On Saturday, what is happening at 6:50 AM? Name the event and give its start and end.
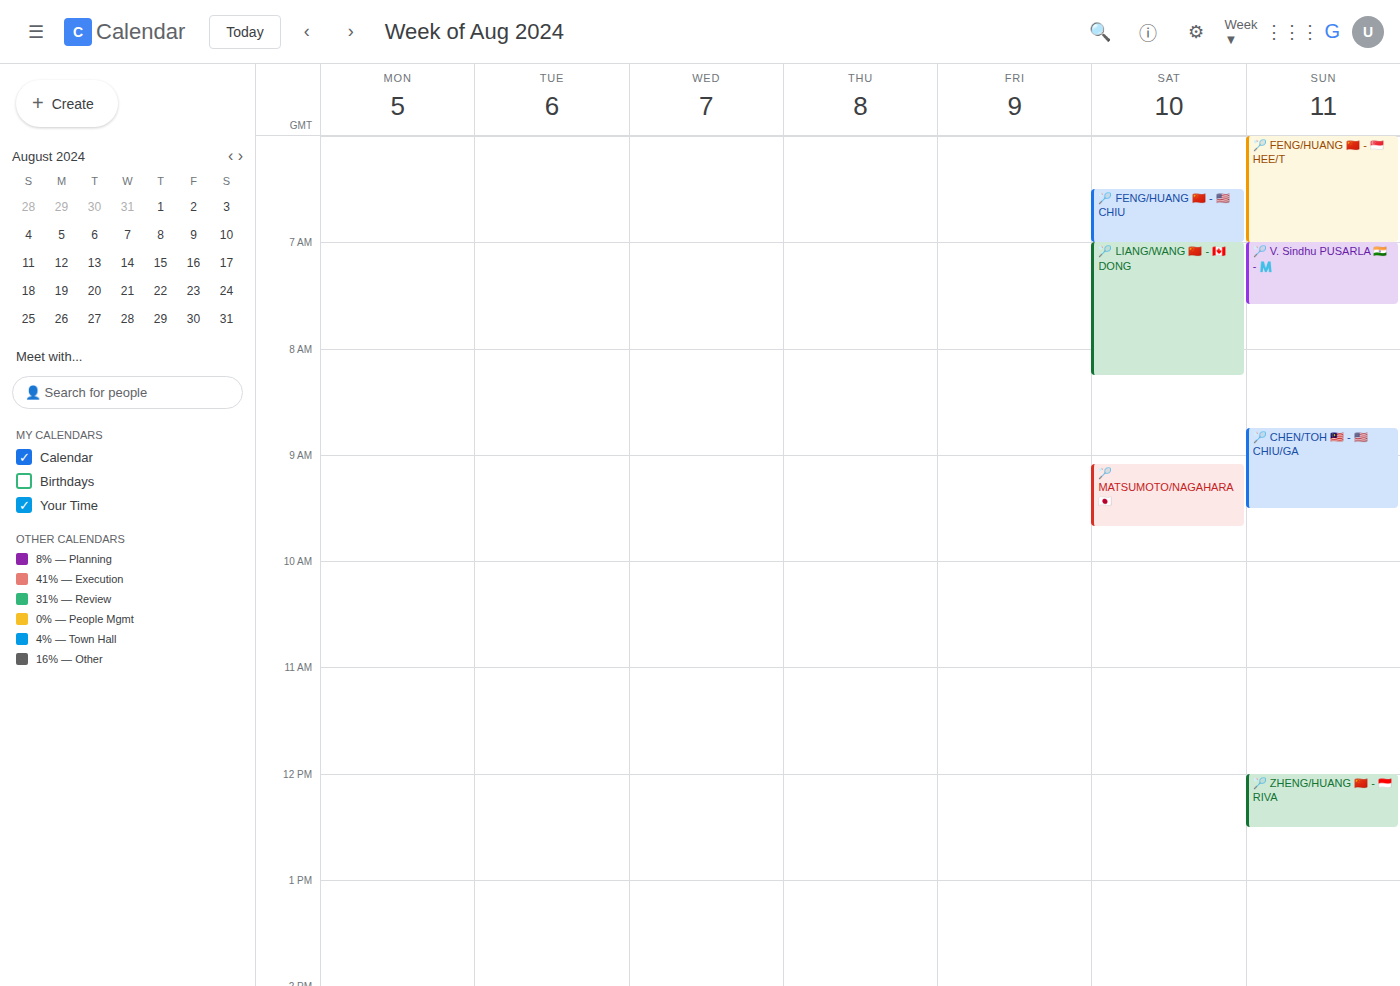
"🏸 FENG/HUANG 🇨🇳 - 🇺🇸 CHIU", 6:30 AM to 7:00 AM